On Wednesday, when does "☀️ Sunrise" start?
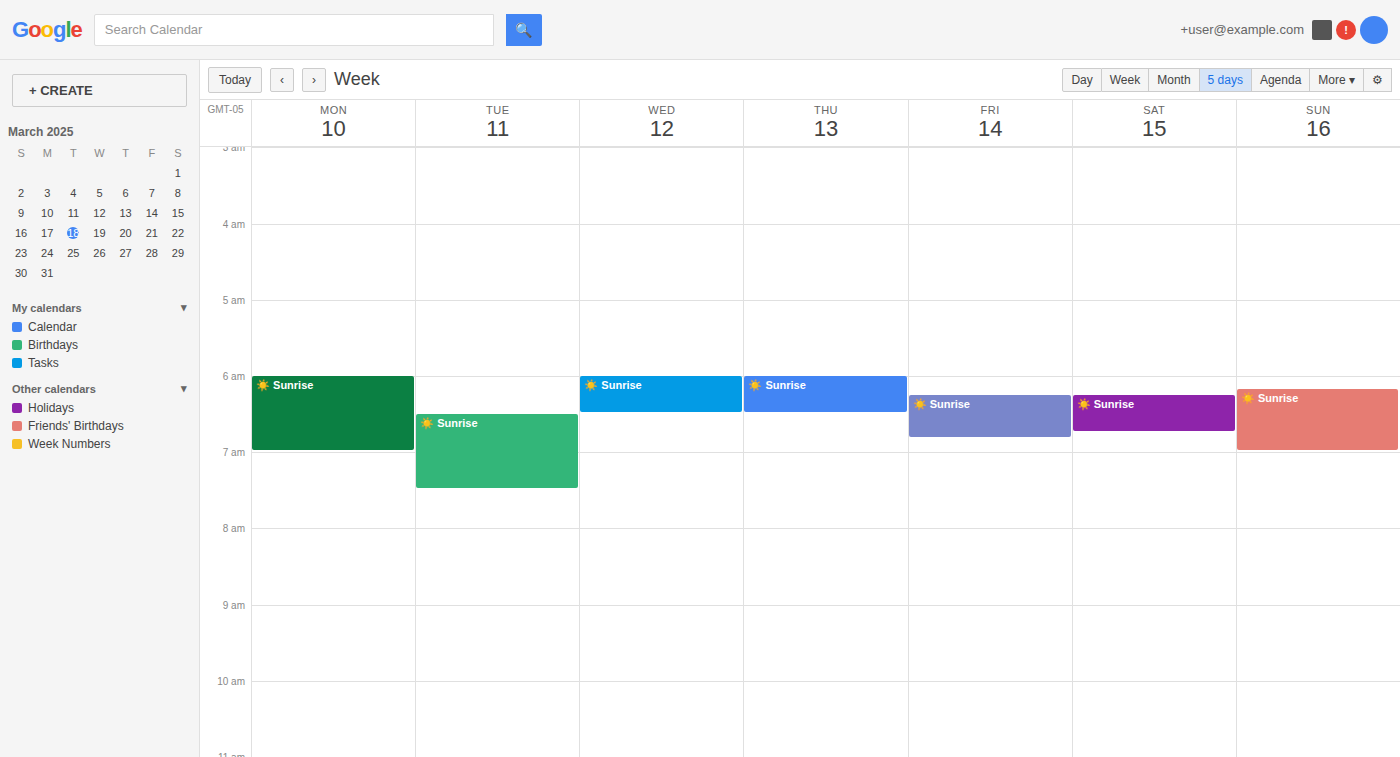
6:00 AM